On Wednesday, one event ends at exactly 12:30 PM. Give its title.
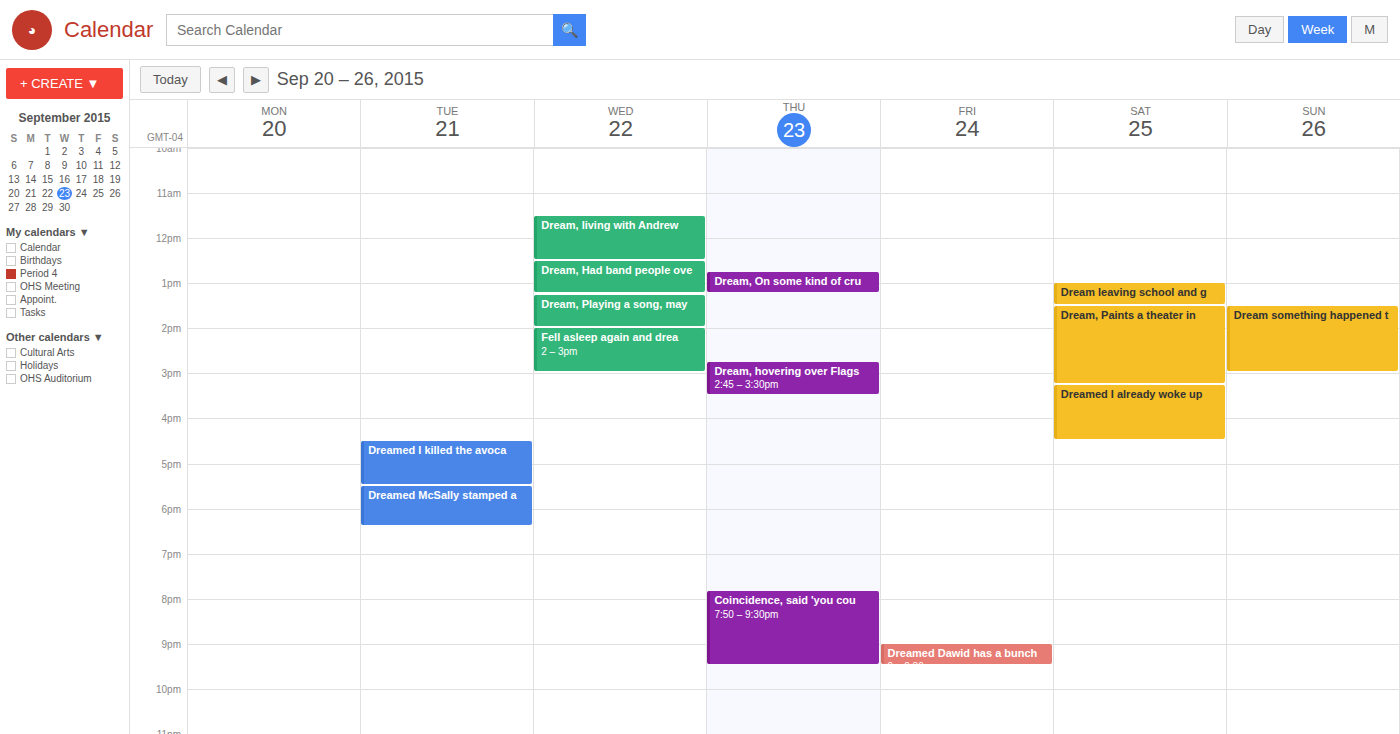
"Dream, living with Andrew"